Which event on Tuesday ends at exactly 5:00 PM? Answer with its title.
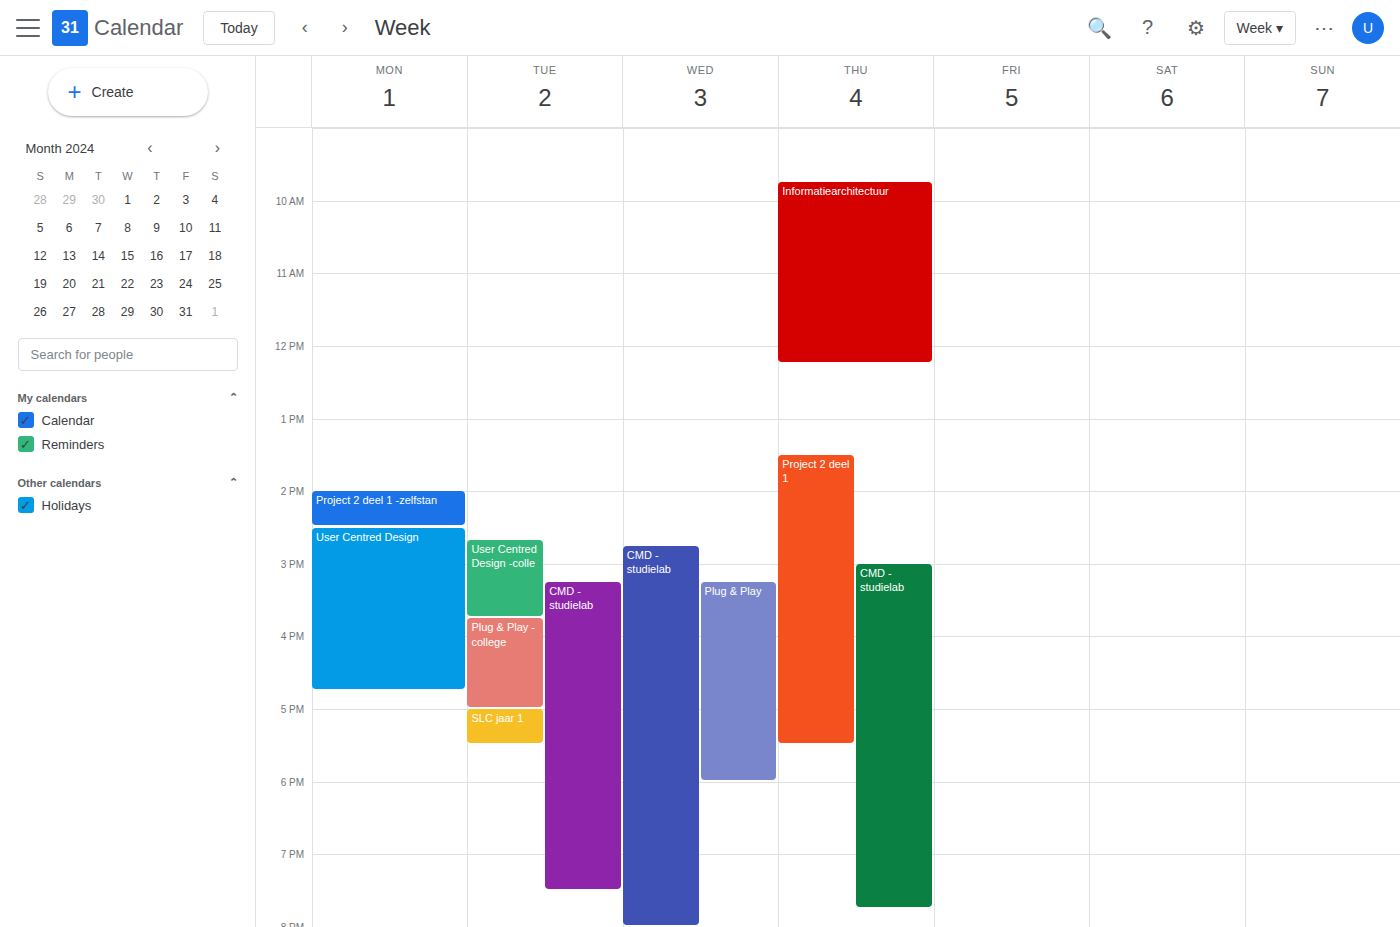
"Plug & Play -college"